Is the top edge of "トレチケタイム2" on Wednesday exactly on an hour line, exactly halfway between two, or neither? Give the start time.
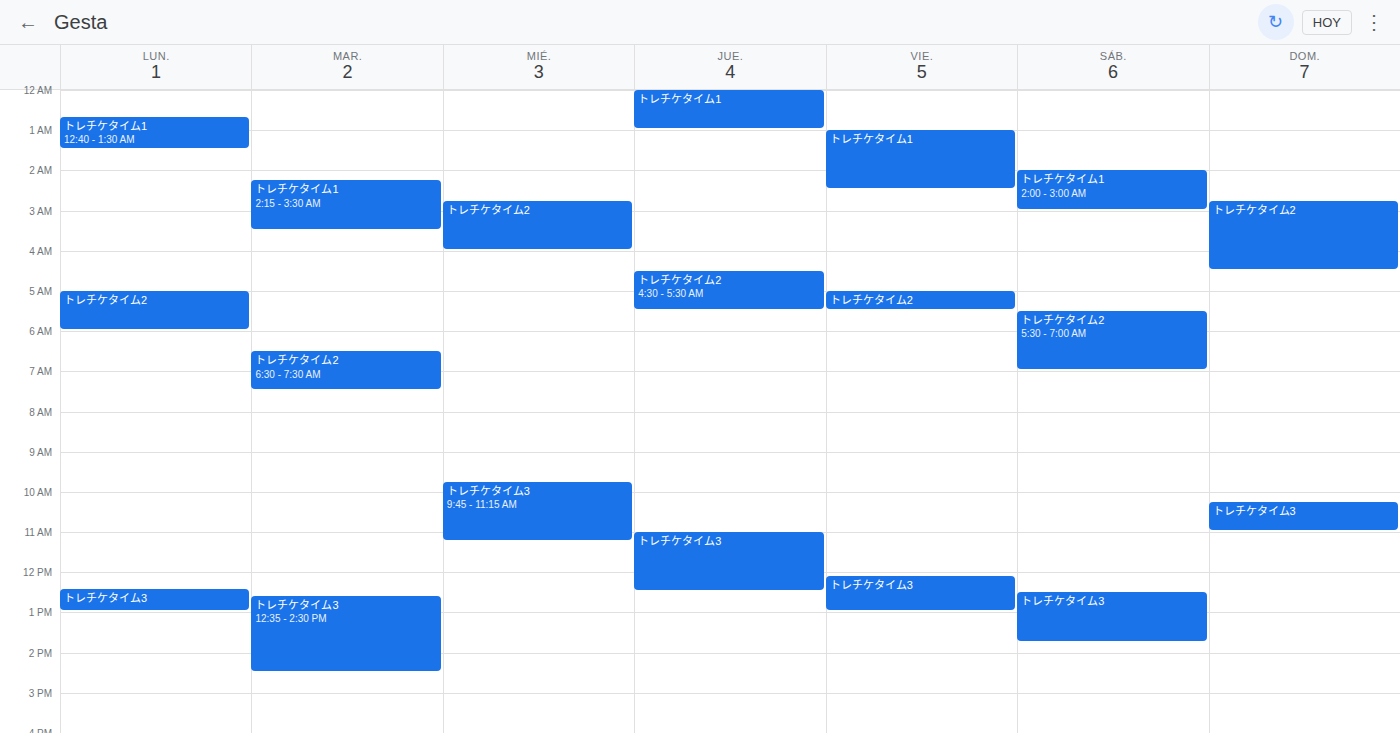
2:45 AM -- neither: three quarters of the way from the 2 AM line to the 3 AM line.